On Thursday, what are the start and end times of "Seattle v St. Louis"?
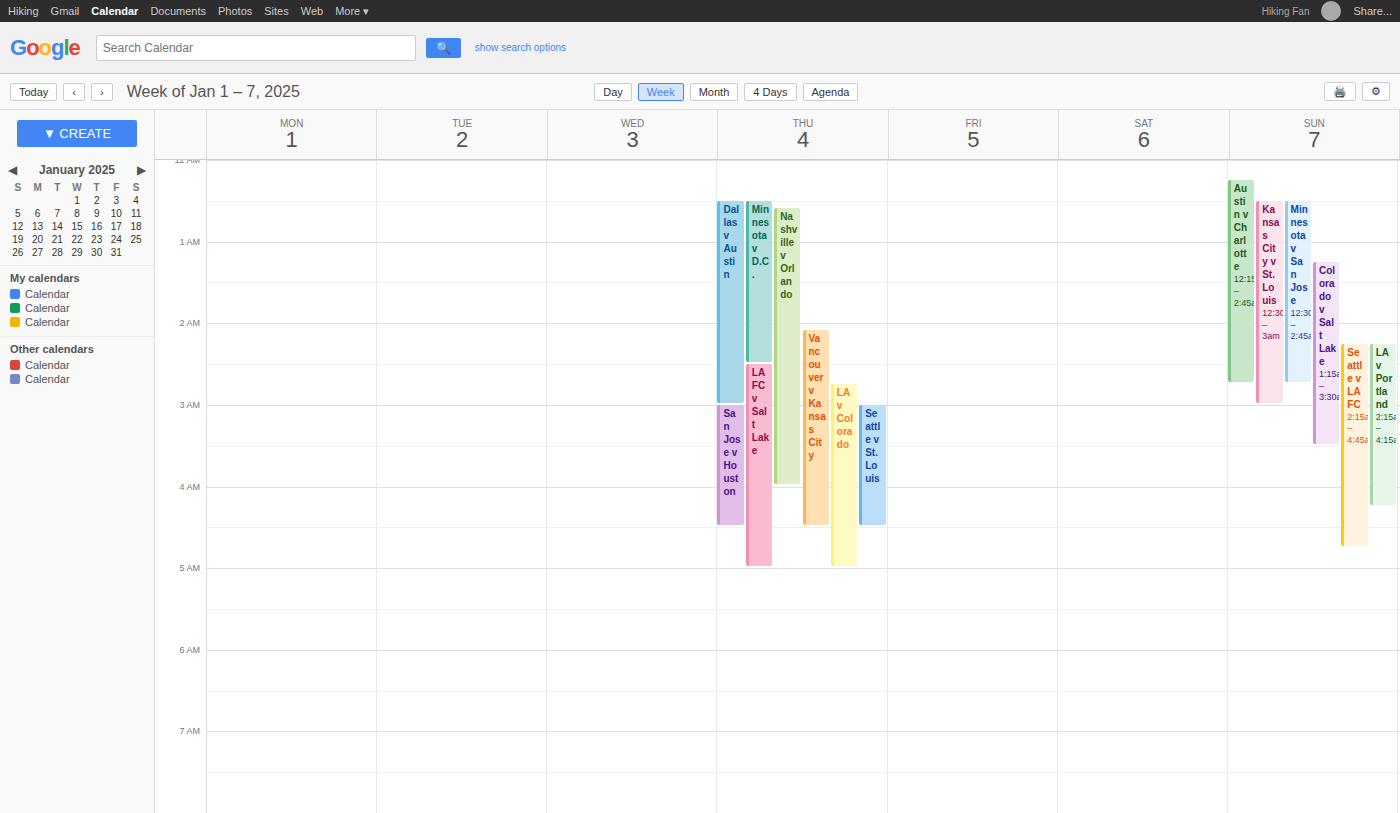
3:00 AM to 4:30 AM